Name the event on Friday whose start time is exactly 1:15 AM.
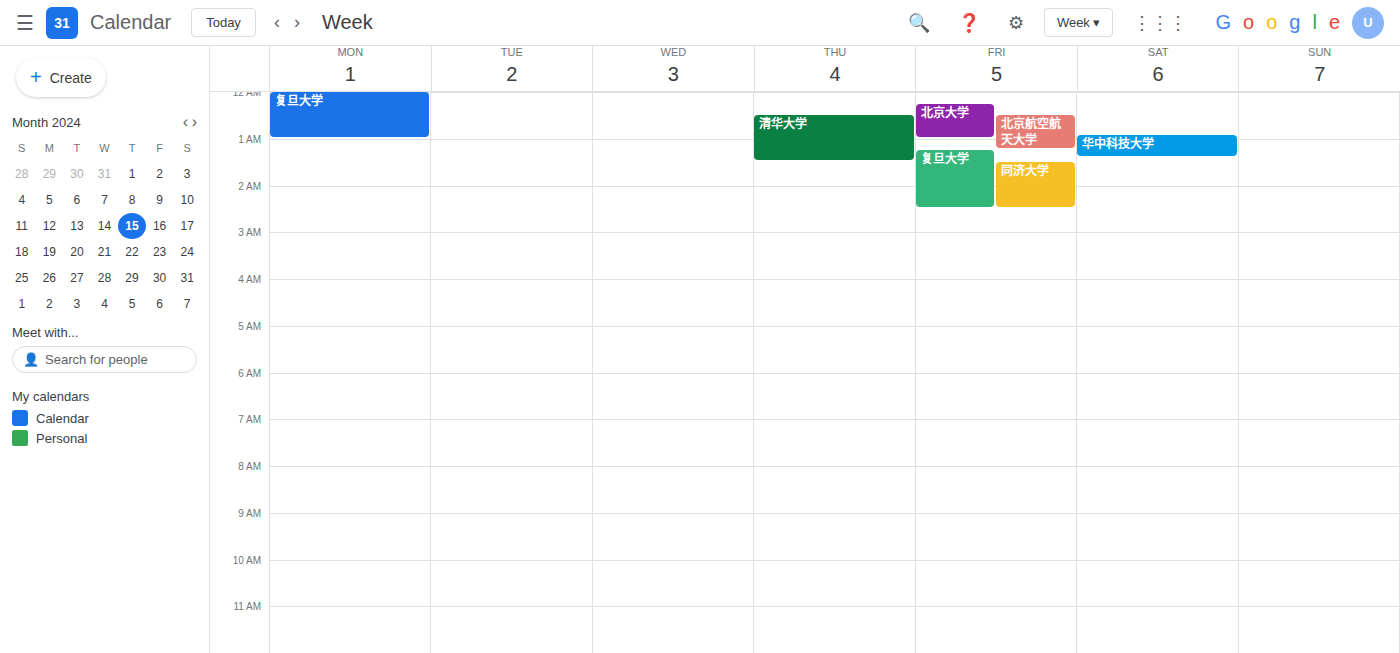
"复旦大学"